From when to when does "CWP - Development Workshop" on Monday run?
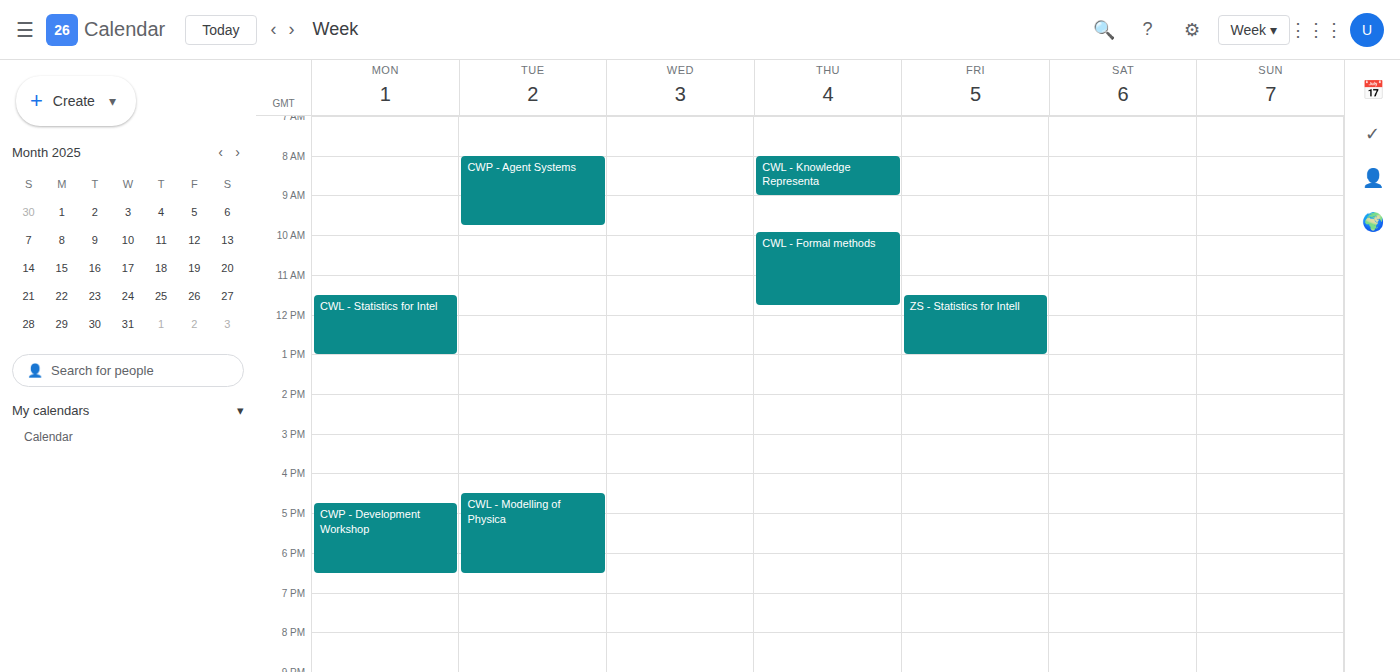
4:45 PM to 6:30 PM